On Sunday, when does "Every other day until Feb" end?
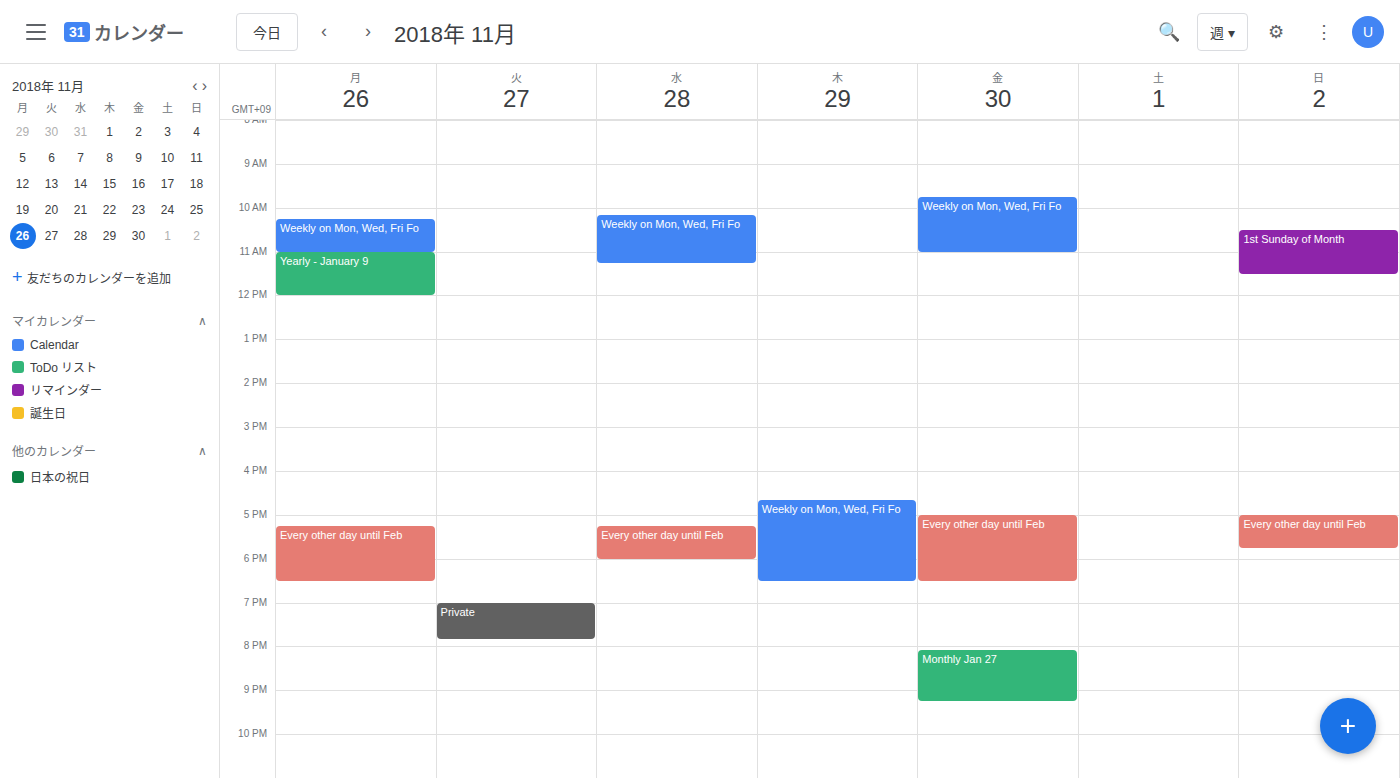
5:45 PM